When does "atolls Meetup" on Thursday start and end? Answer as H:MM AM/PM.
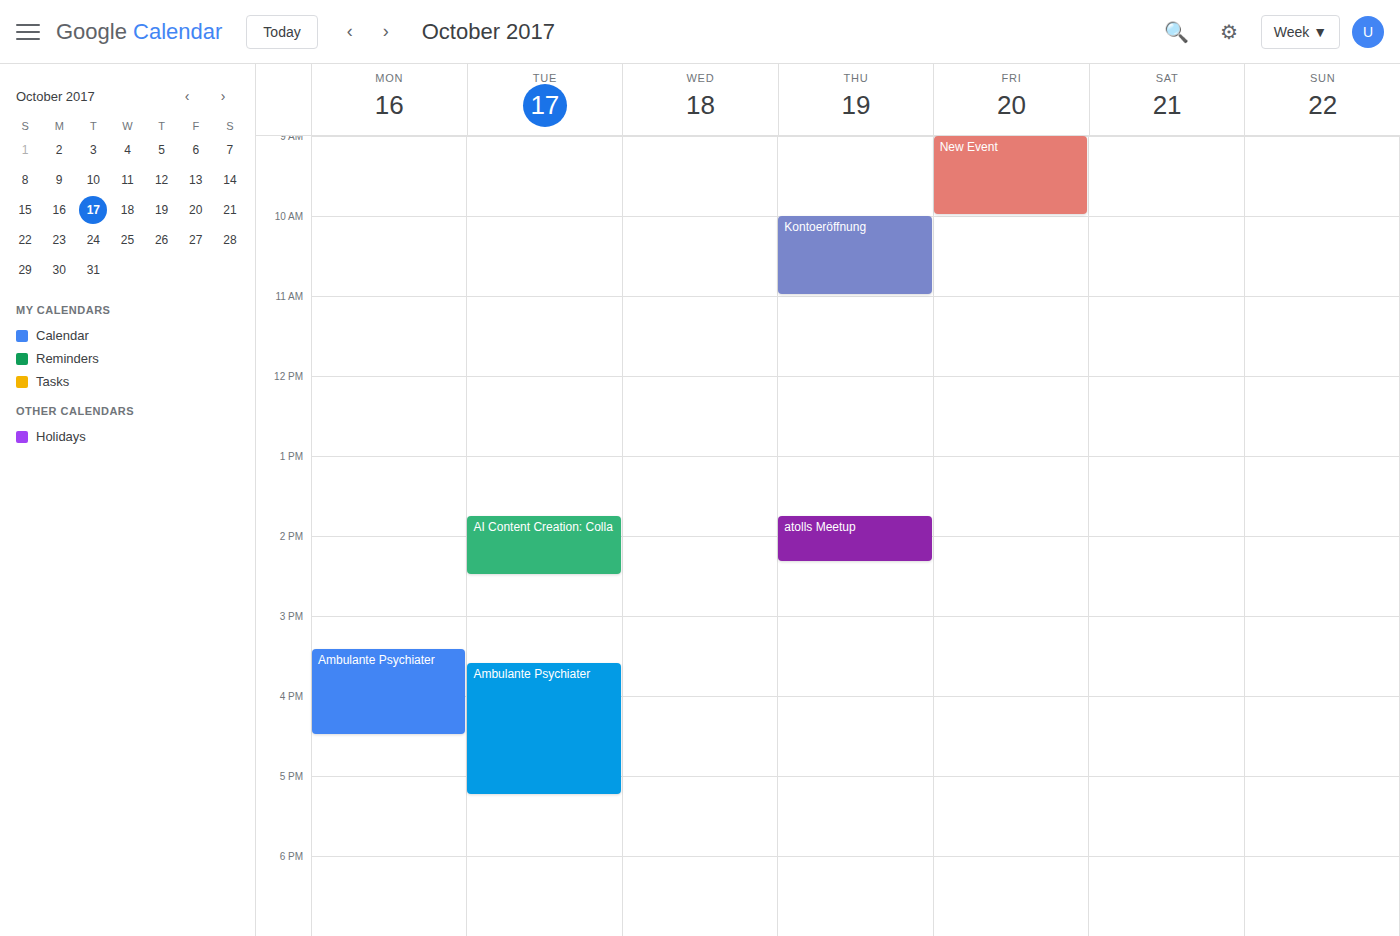
1:45 PM to 2:20 PM